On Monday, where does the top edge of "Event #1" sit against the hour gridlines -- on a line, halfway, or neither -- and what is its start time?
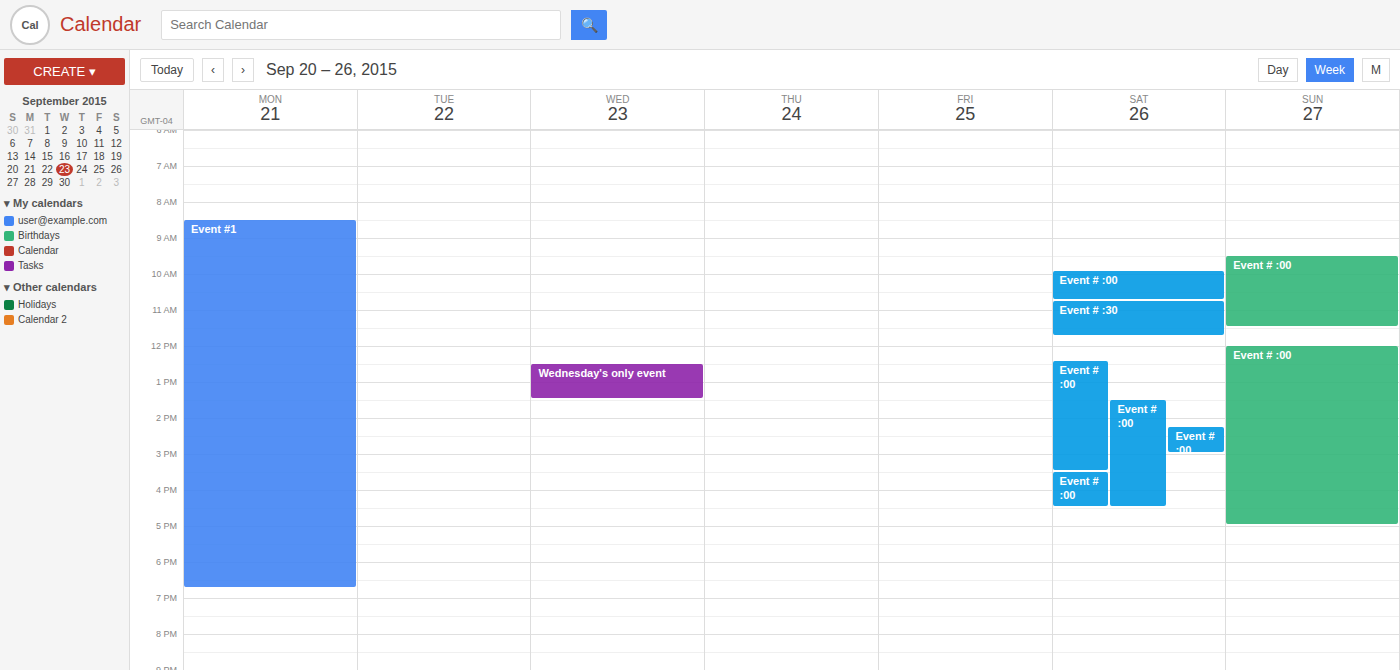
08:30 -- halfway between the 08:00 and 09:00 lines.